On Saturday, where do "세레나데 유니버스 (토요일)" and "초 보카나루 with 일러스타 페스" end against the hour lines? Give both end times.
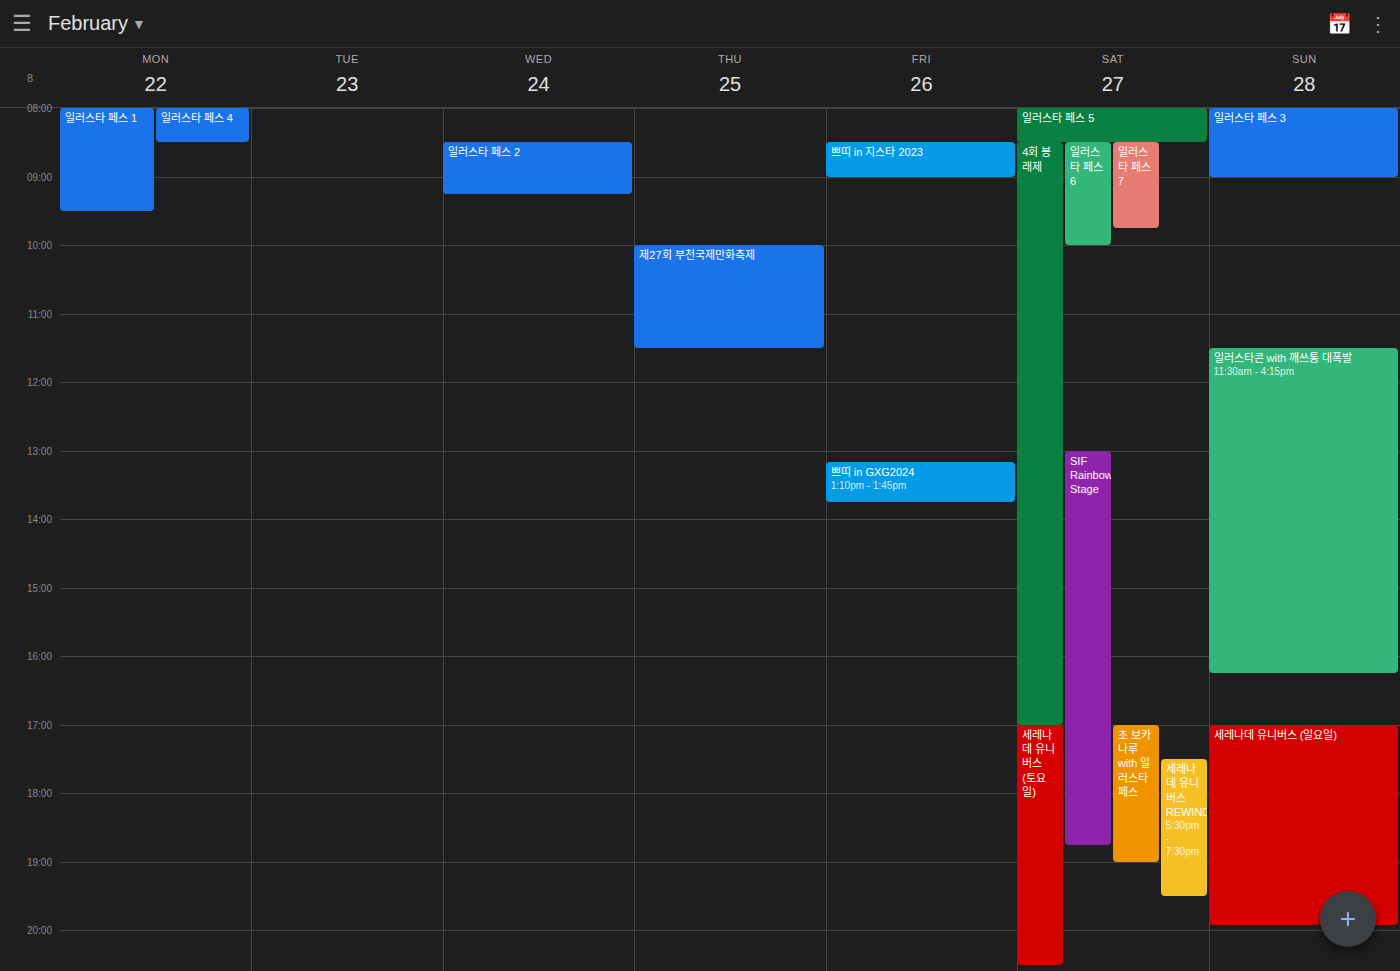
"세레나데 유니버스 (토요일)": 20:30, halfway between the 20:00 and 21:00 lines. "초 보카나루 with 일러스타 페스": 19:00, exactly on the 19:00 line.